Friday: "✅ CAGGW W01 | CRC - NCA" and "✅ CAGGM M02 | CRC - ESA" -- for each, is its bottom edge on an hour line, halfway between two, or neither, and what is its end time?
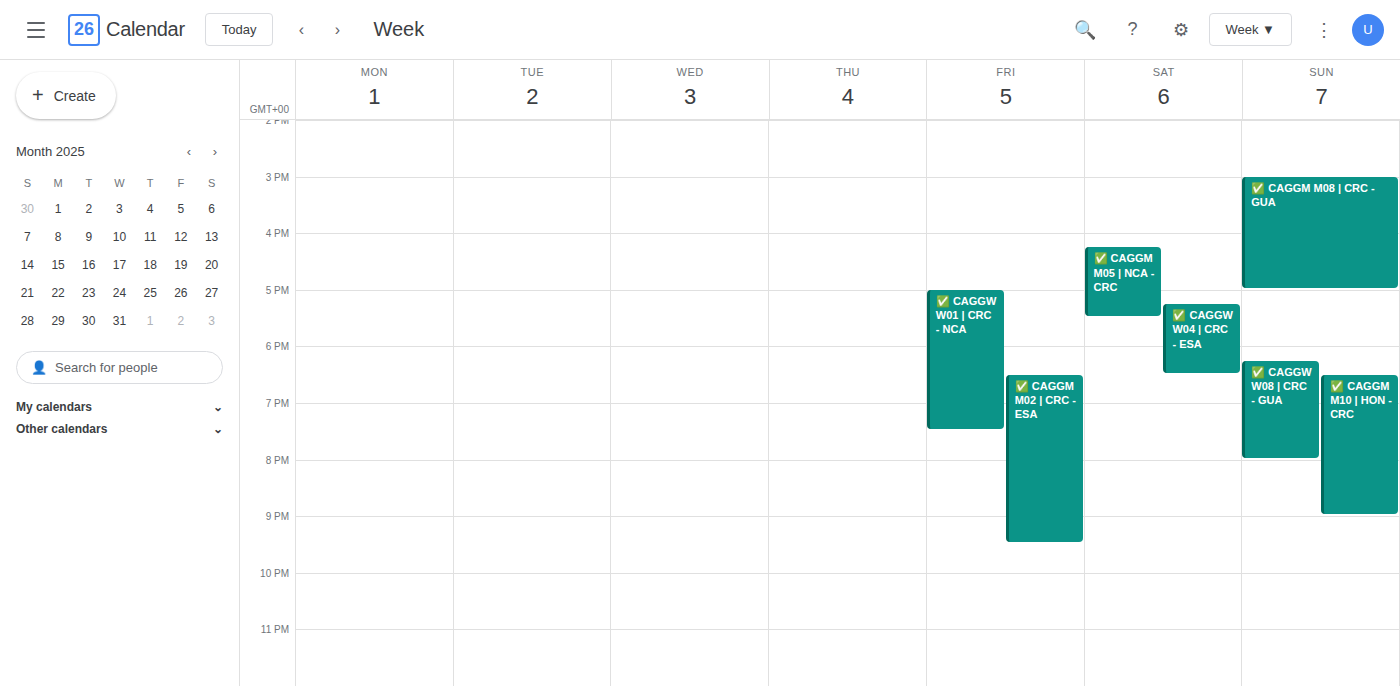
"✅ CAGGW W01 | CRC - NCA": 7:30 PM, halfway between the 7 PM and 8 PM lines. "✅ CAGGM M02 | CRC - ESA": 9:30 PM, halfway between the 9 PM and 10 PM lines.